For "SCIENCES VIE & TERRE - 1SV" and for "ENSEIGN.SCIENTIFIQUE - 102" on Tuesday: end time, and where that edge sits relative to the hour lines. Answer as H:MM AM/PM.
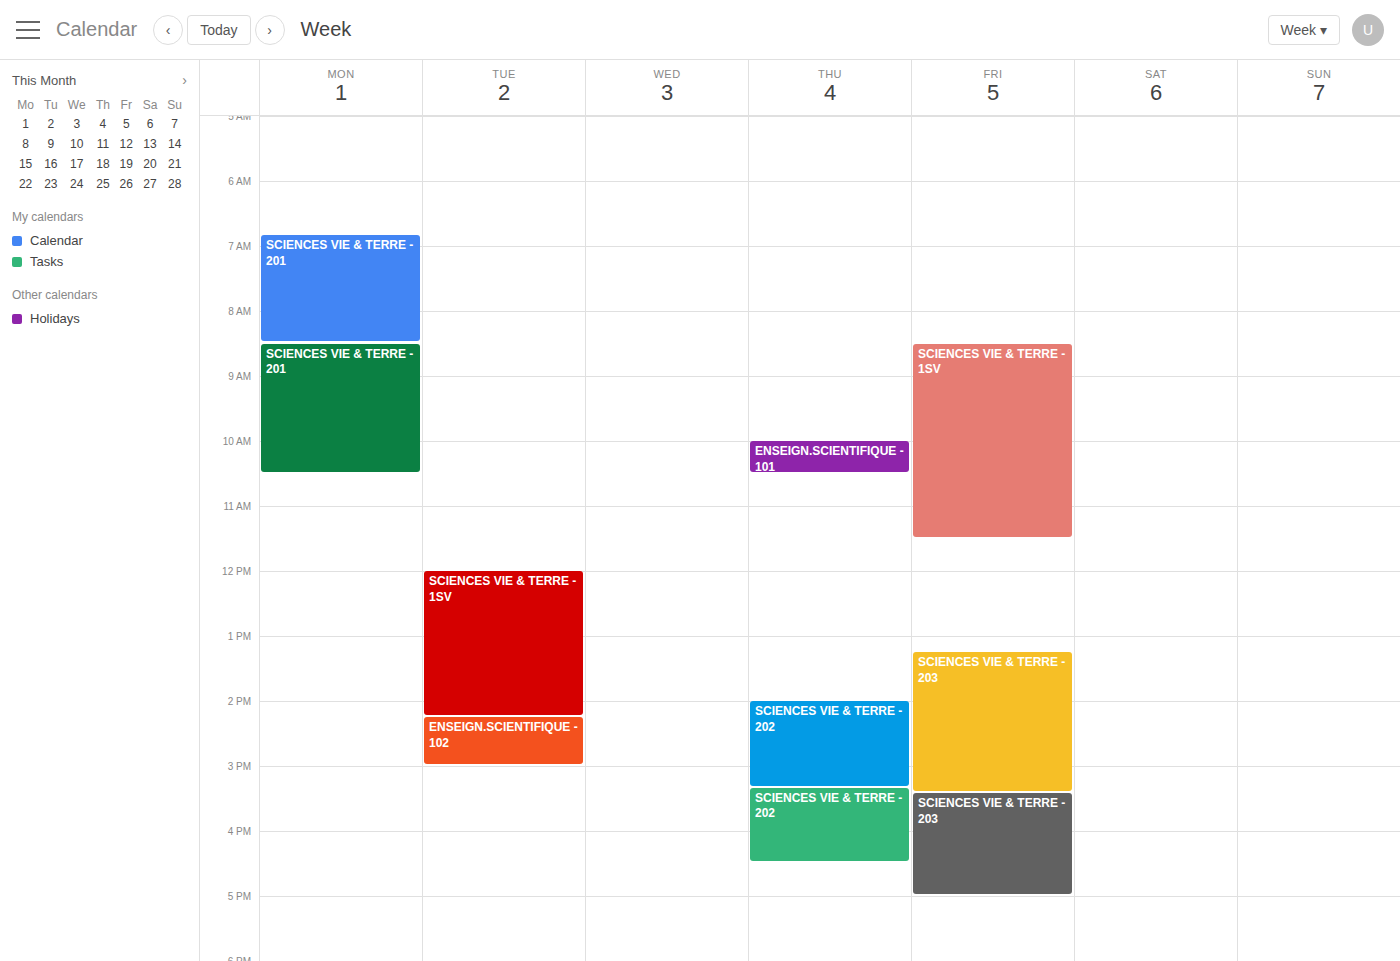
"SCIENCES VIE & TERRE - 1SV": 2:15 PM, neither: a quarter of the way from the 2 PM line to the 3 PM line. "ENSEIGN.SCIENTIFIQUE - 102": 3:00 PM, exactly on the 3 PM line.